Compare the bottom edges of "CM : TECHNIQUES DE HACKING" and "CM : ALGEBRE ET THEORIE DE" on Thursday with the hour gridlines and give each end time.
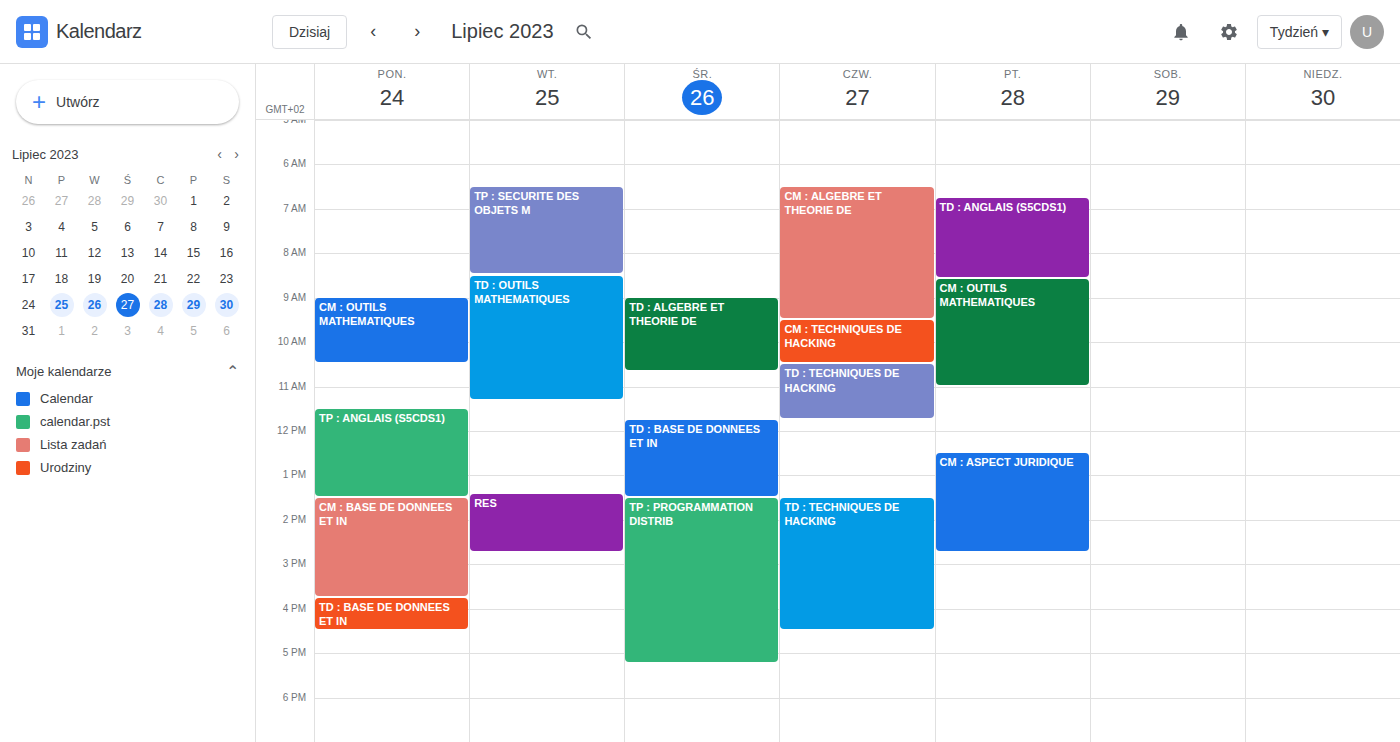
"CM : TECHNIQUES DE HACKING": 10:30 AM, halfway between the 10 AM and 11 AM lines. "CM : ALGEBRE ET THEORIE DE": 9:30 AM, halfway between the 9 AM and 10 AM lines.